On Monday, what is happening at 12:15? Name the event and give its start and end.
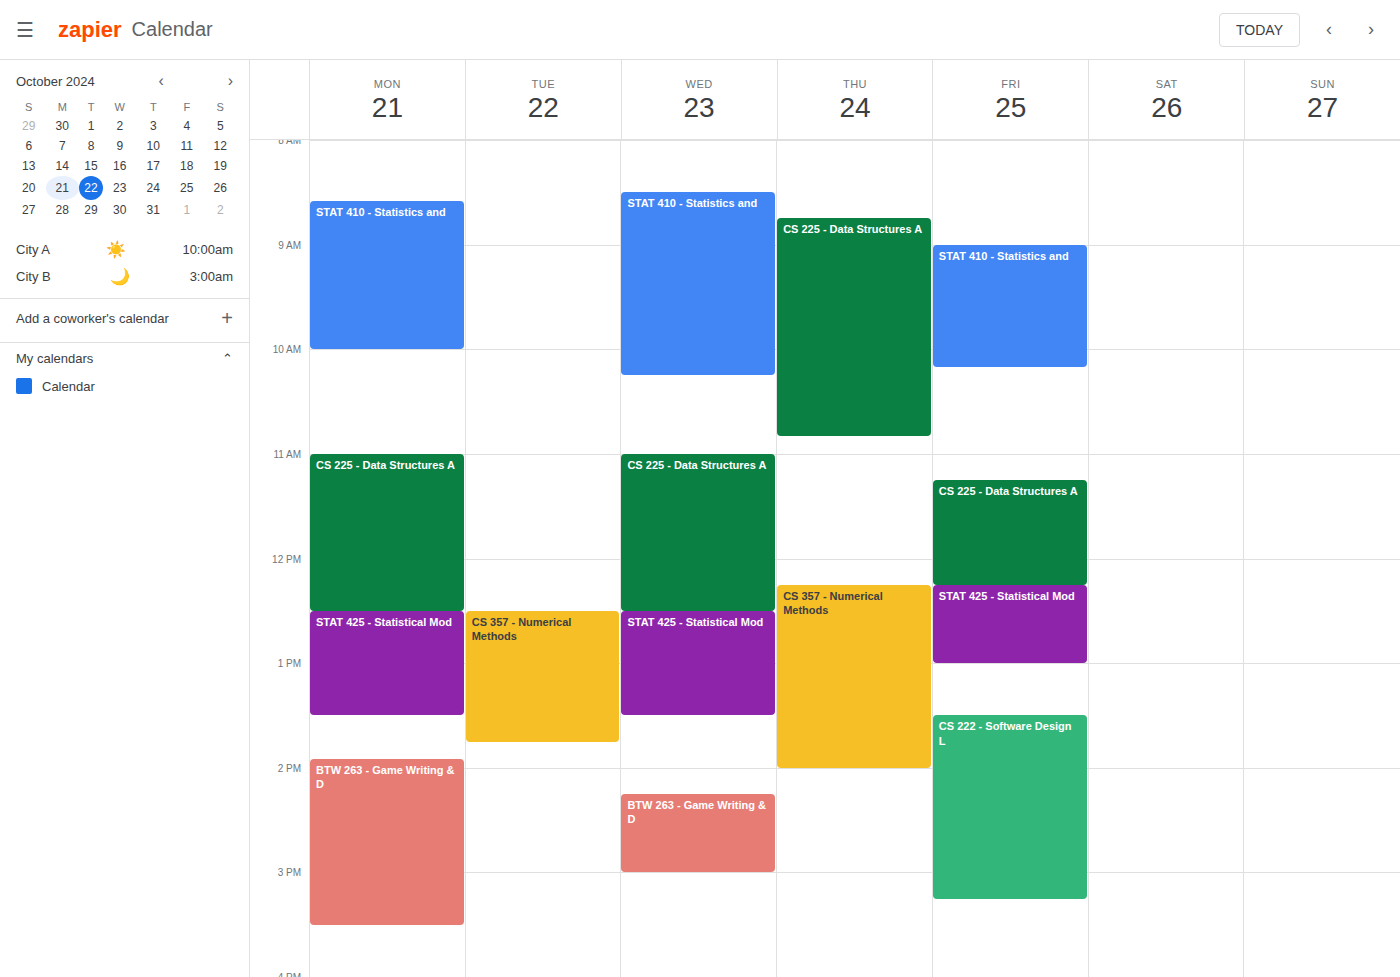
"CS 225 - Data Structures A", 11:00 to 12:30